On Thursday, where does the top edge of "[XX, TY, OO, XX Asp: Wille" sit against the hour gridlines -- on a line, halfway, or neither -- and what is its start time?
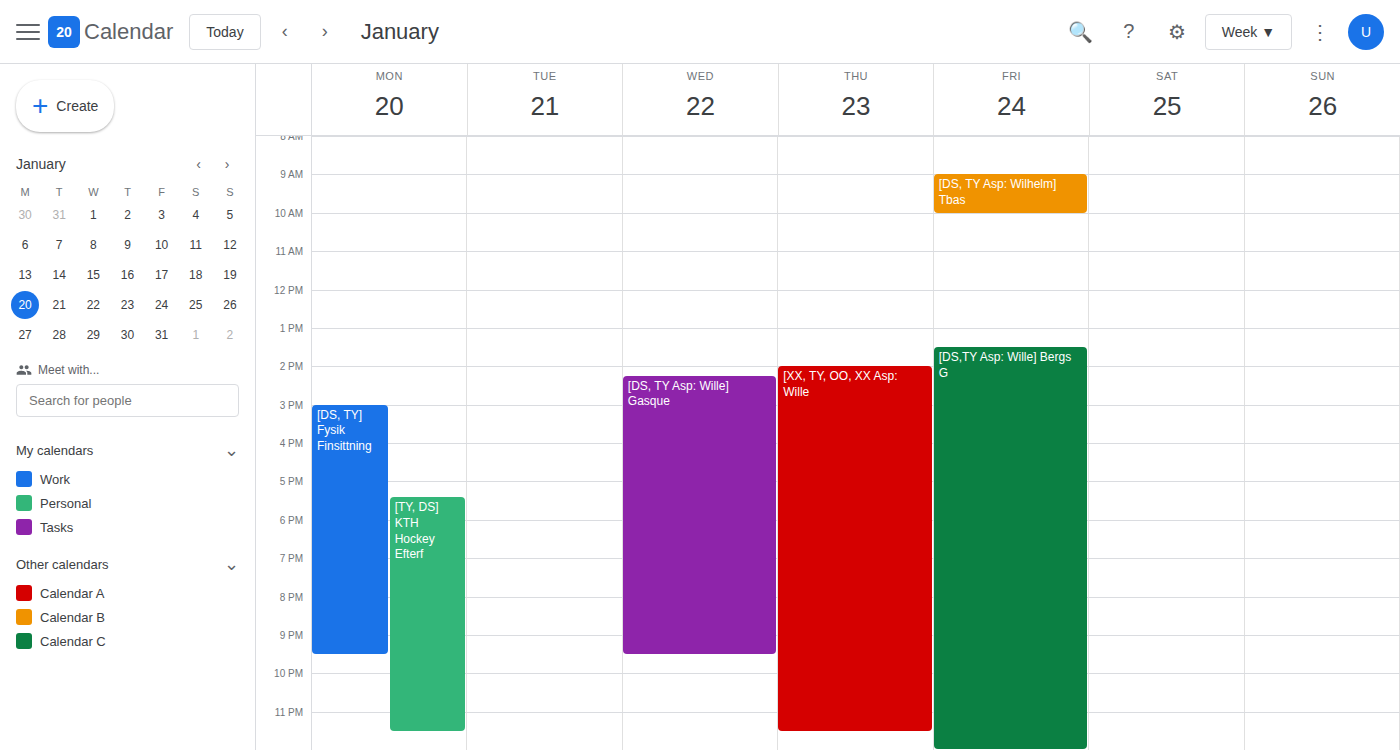
2:00 PM -- exactly on the 2 PM line.